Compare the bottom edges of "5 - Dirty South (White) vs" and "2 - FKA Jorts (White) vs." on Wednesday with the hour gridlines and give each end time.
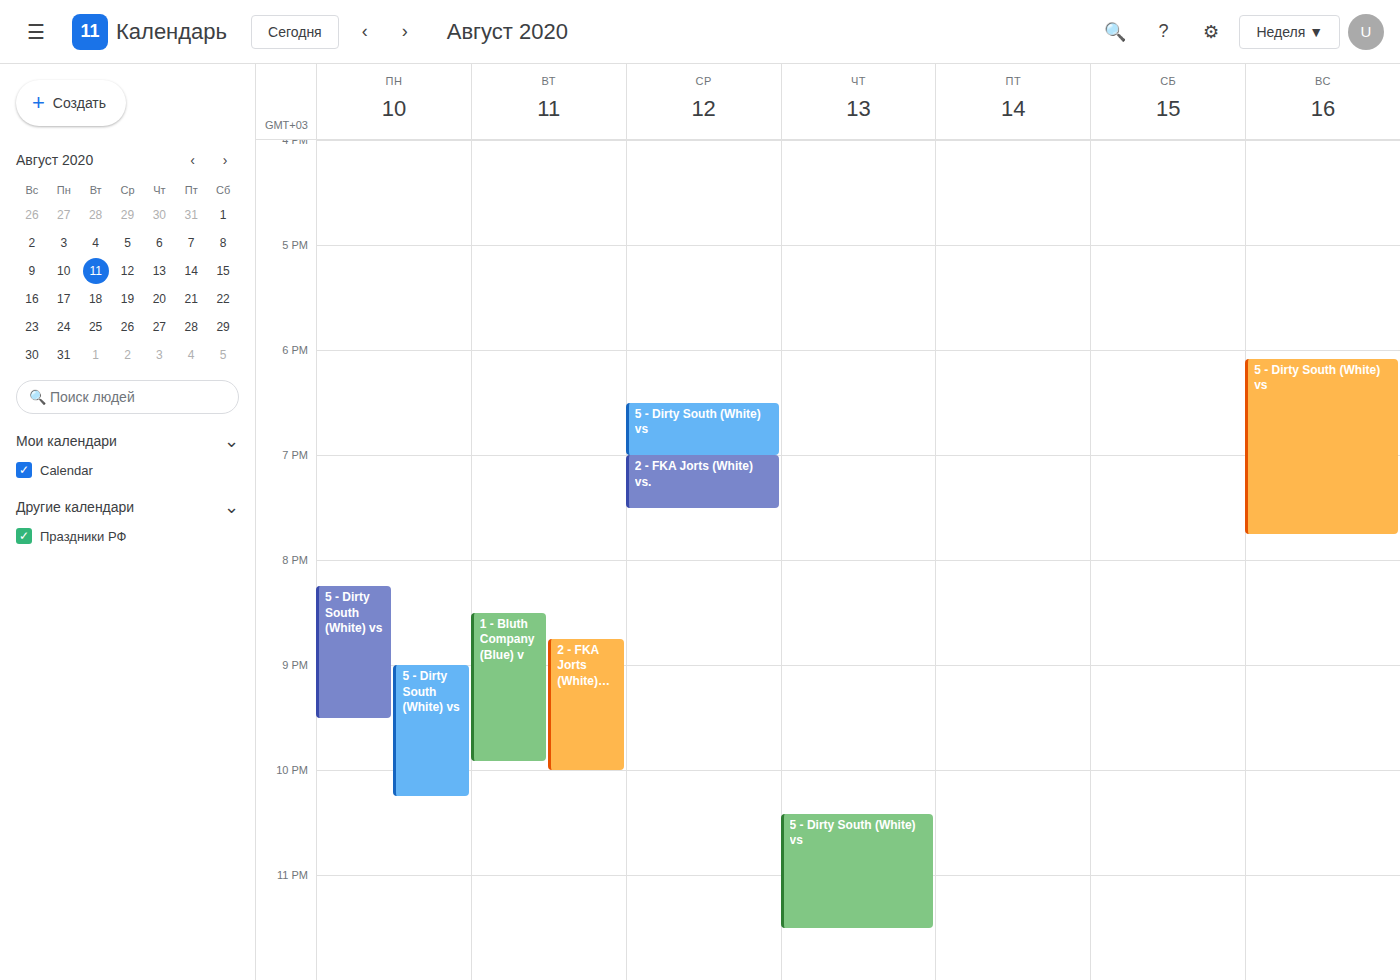
"5 - Dirty South (White) vs": 19:00, exactly on the 19:00 line. "2 - FKA Jorts (White) vs.": 19:30, halfway between the 19:00 and 20:00 lines.